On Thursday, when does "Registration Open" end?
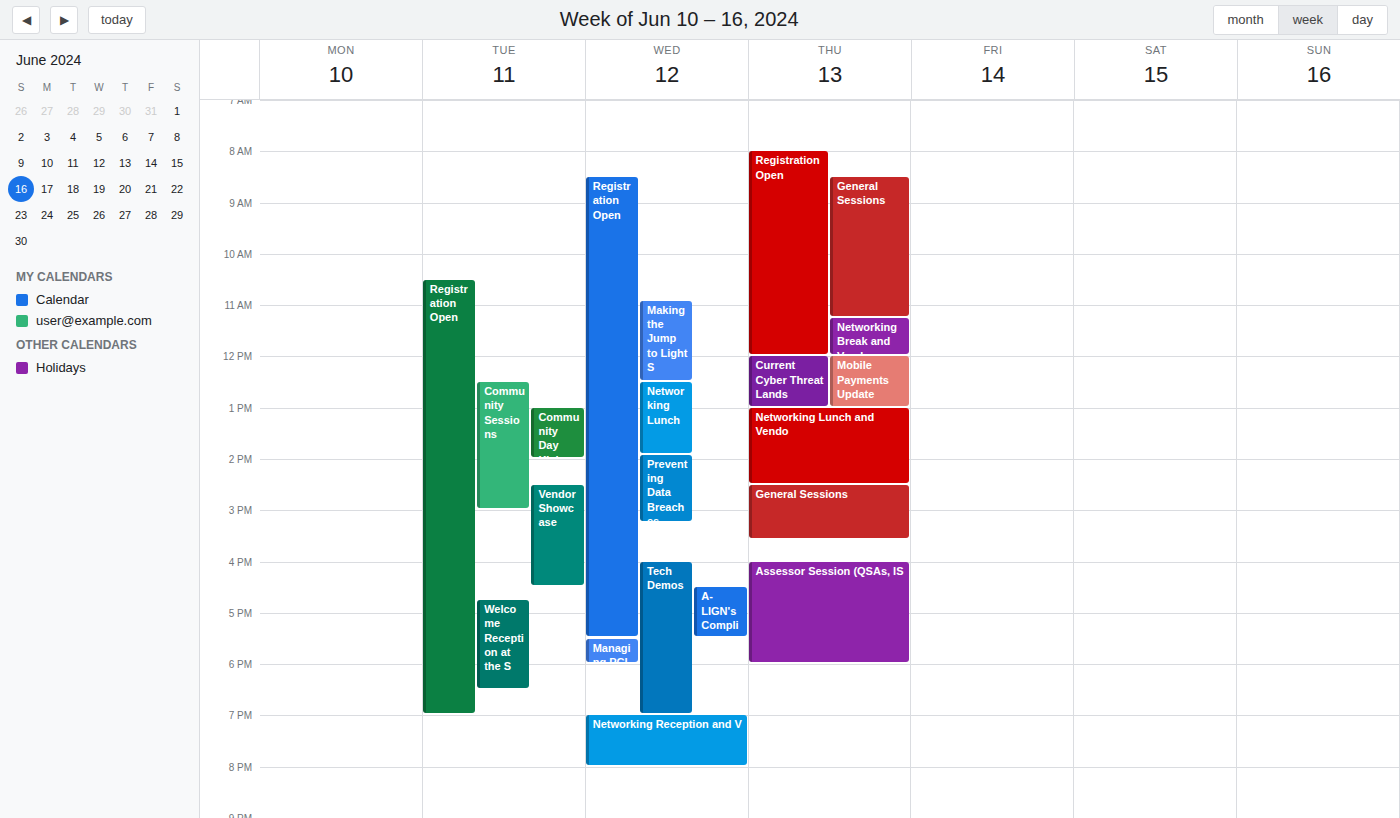
12:00 PM